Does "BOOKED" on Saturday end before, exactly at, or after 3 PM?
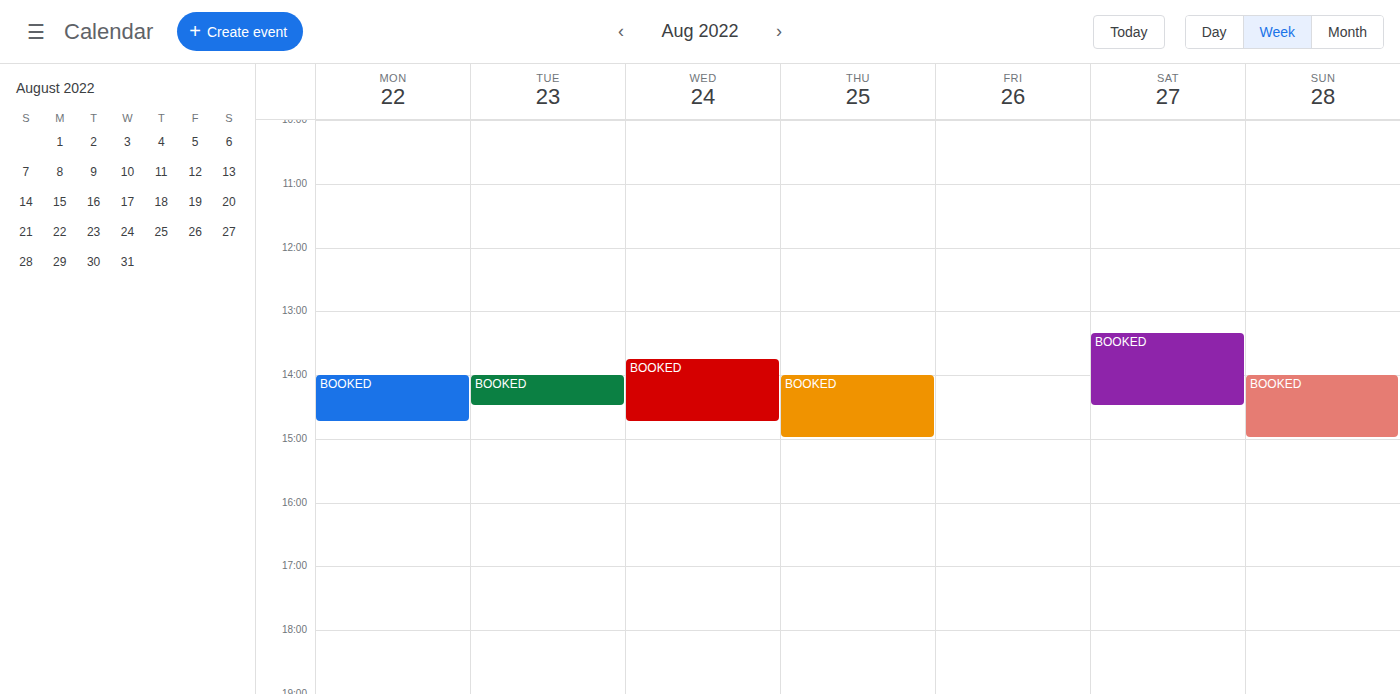
2:30 PM -- before 3 PM, 30 minutes above the 3 PM line.